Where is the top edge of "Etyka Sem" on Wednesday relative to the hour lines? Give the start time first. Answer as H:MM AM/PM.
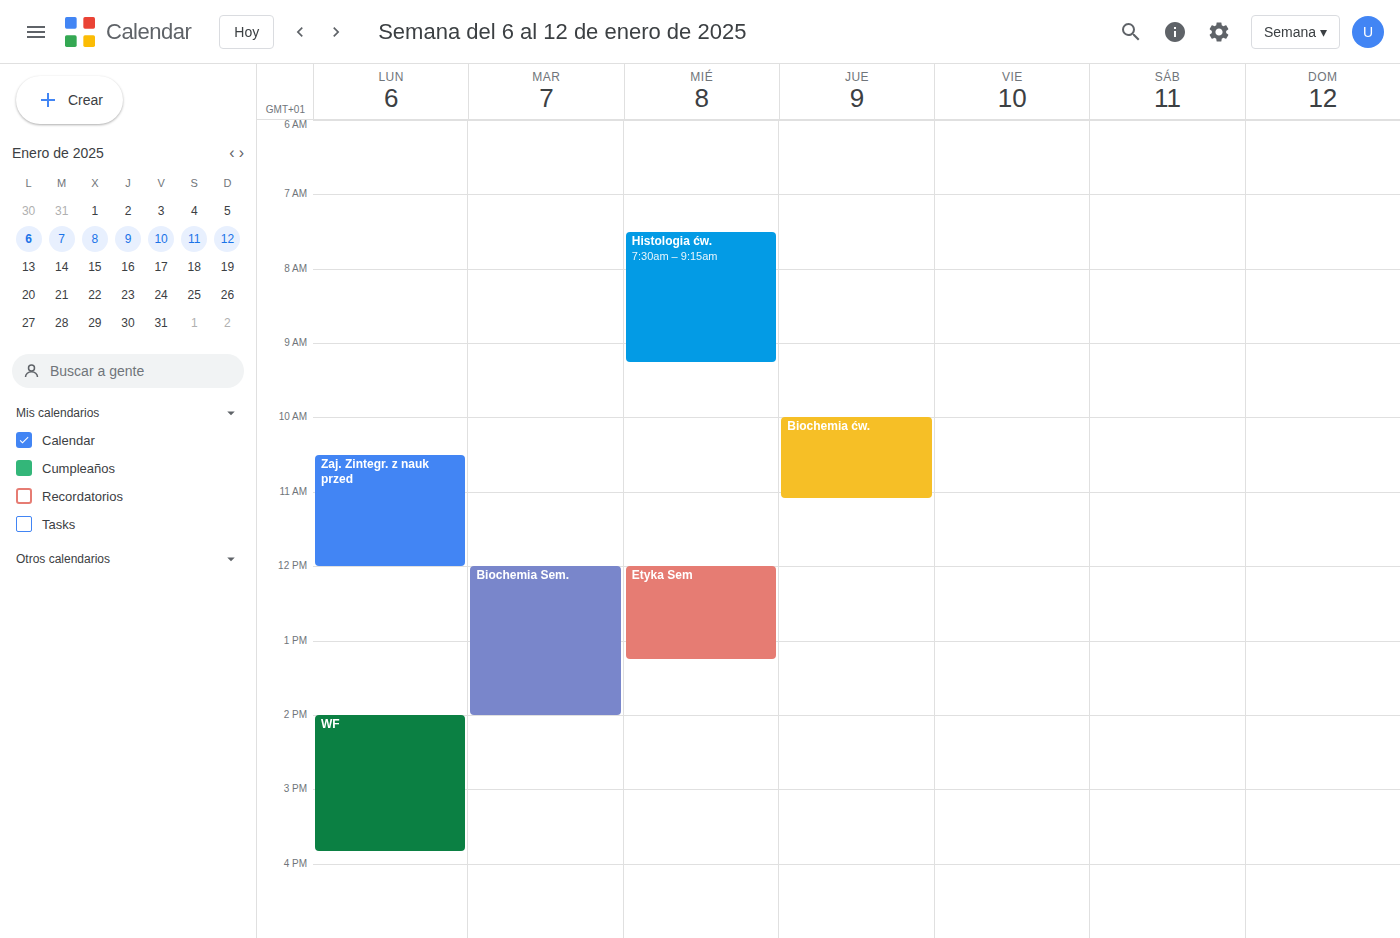
12:00 PM -- exactly on the 12 PM line.